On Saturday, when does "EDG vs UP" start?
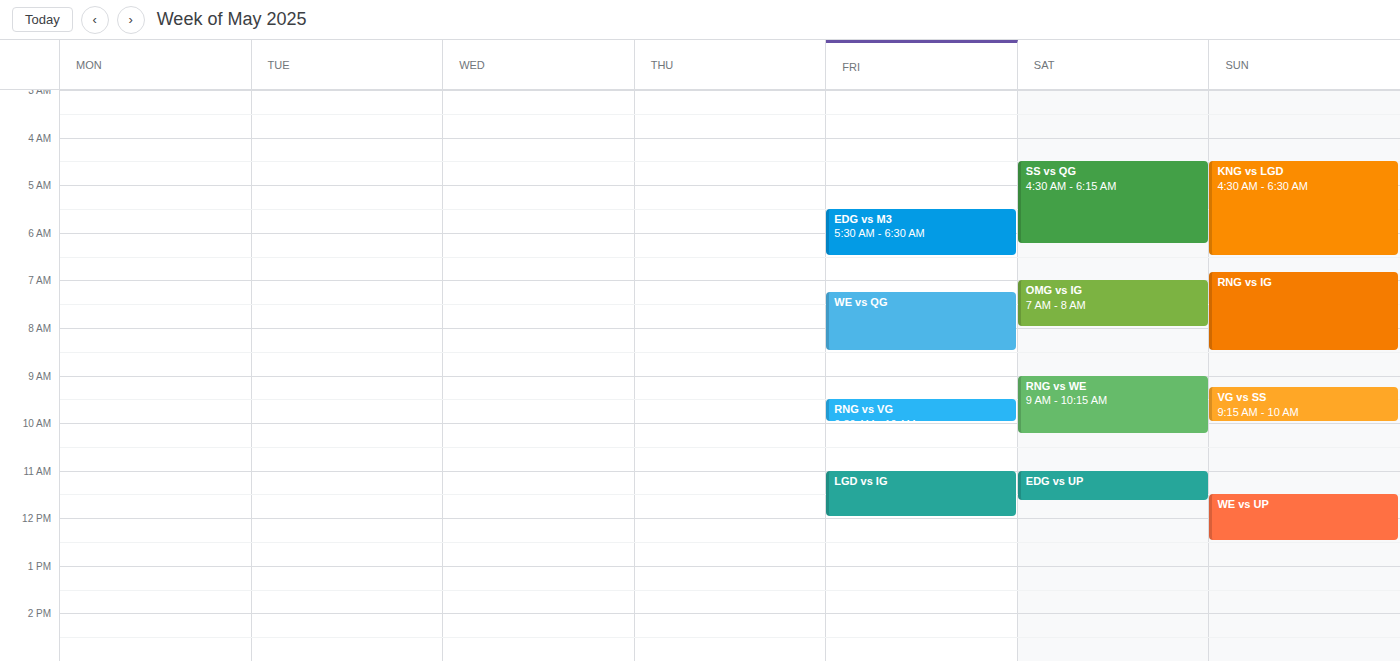
11:00 AM